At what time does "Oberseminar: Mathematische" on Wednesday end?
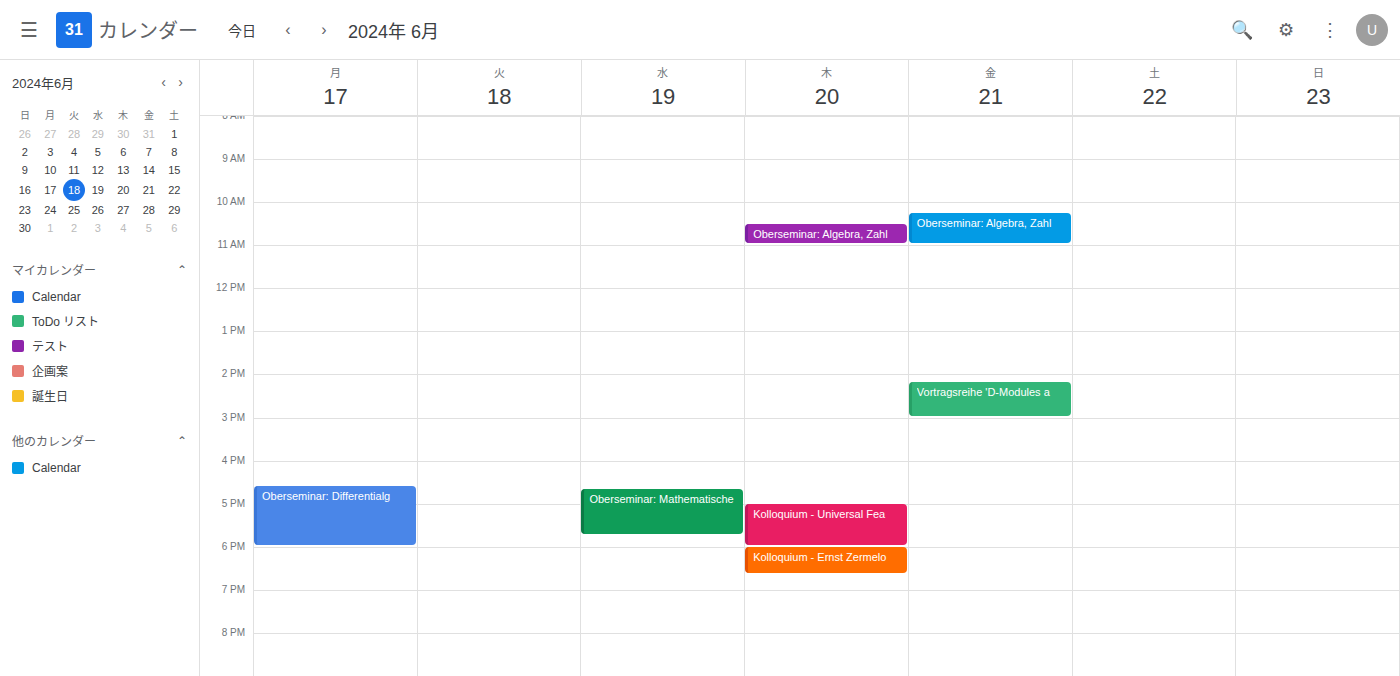
17:45